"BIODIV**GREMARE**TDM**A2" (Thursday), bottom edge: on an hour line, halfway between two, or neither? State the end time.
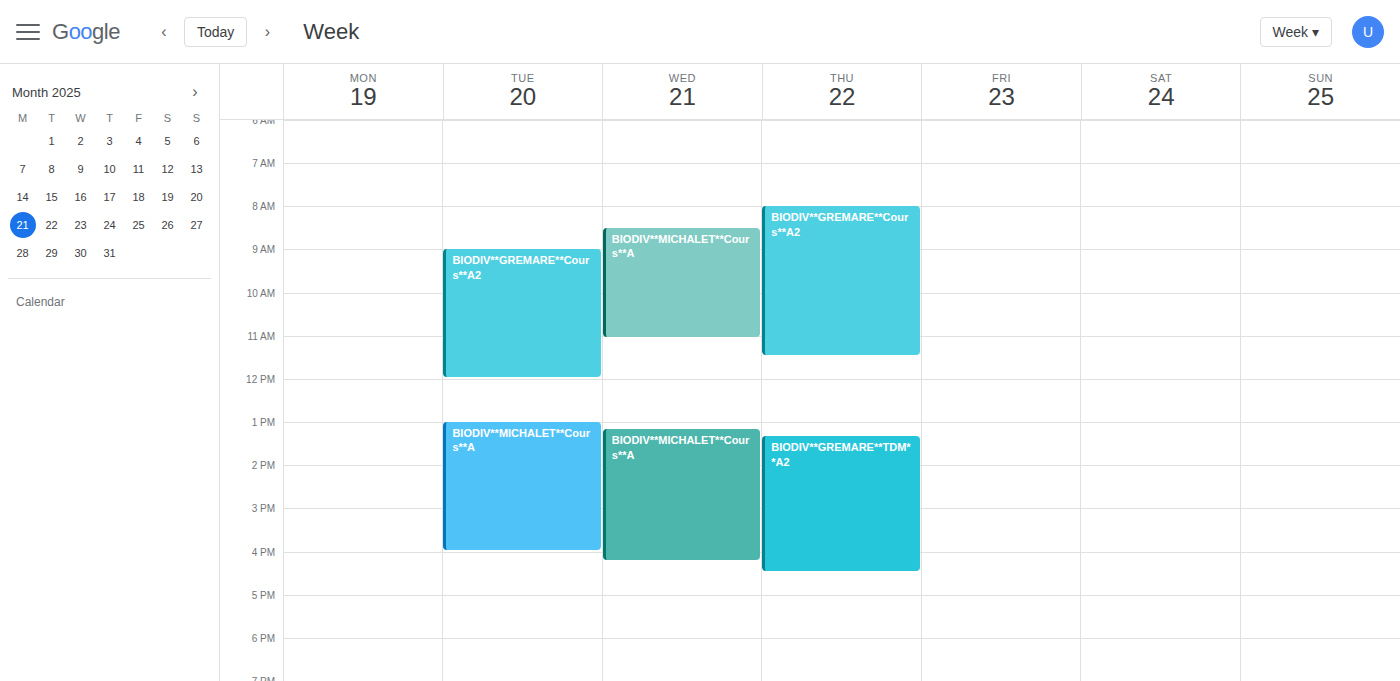
4:30 PM -- halfway between the 4 PM and 5 PM lines.